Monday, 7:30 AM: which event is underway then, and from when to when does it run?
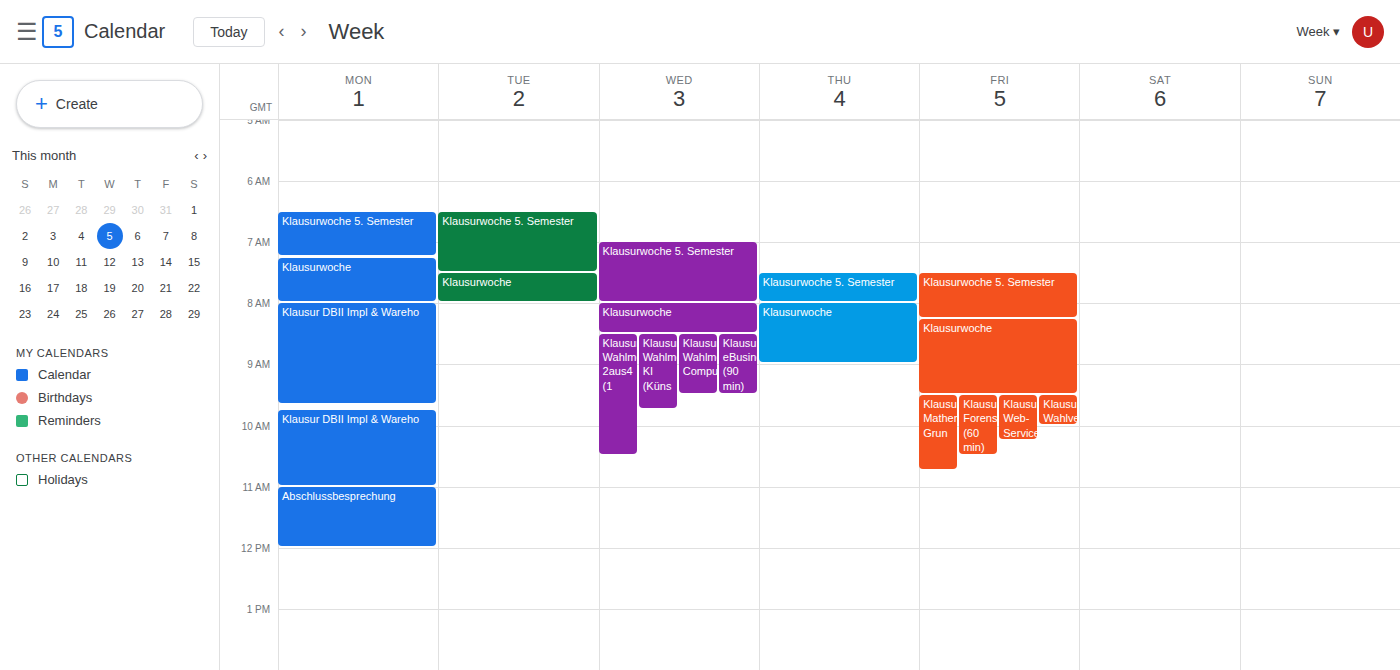
"Klausurwoche", 7:15 AM to 8:00 AM